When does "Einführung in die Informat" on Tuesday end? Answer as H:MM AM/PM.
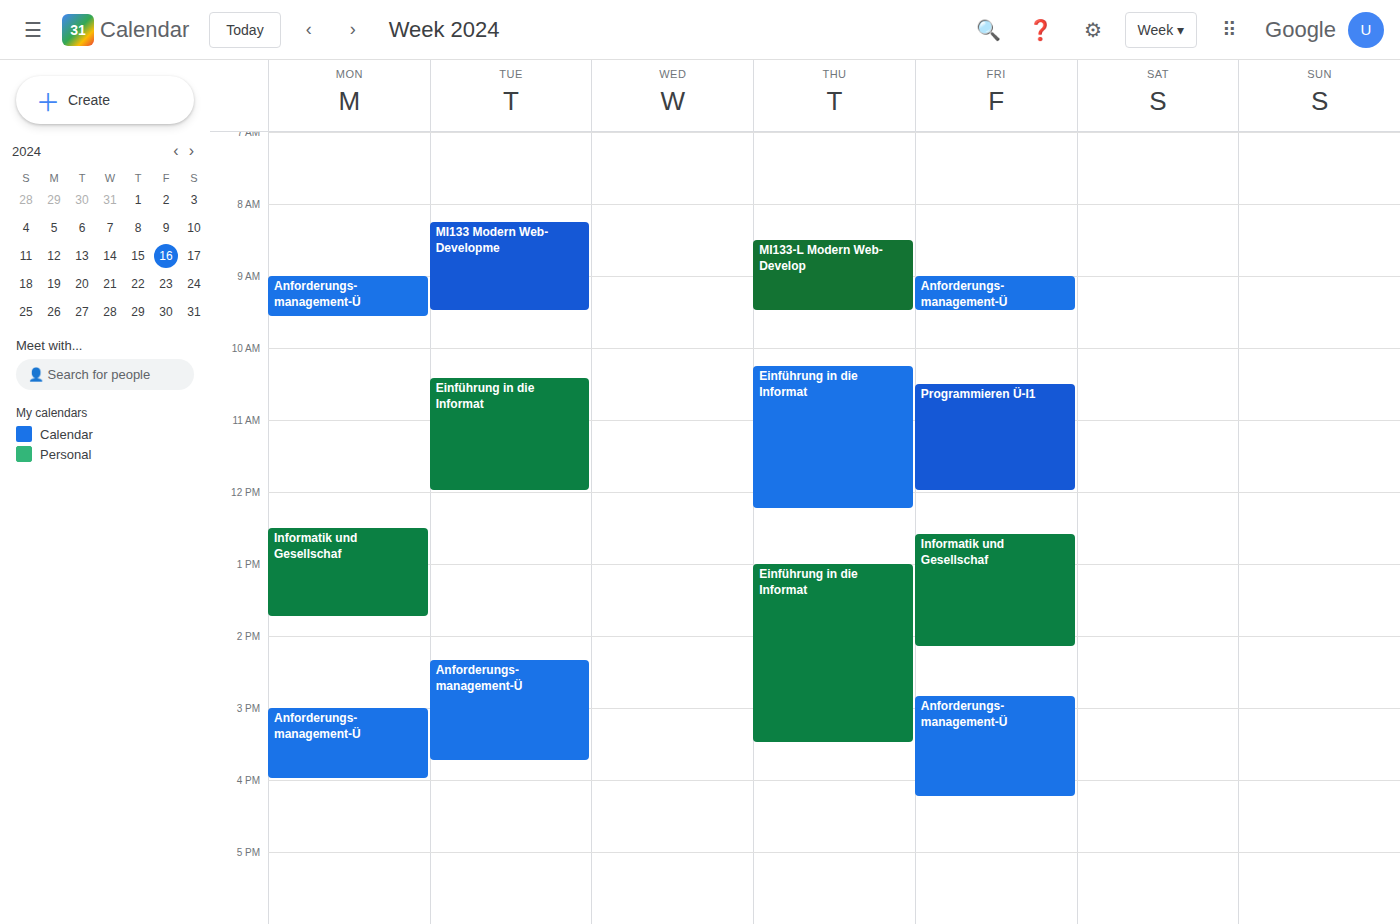
12:00 PM